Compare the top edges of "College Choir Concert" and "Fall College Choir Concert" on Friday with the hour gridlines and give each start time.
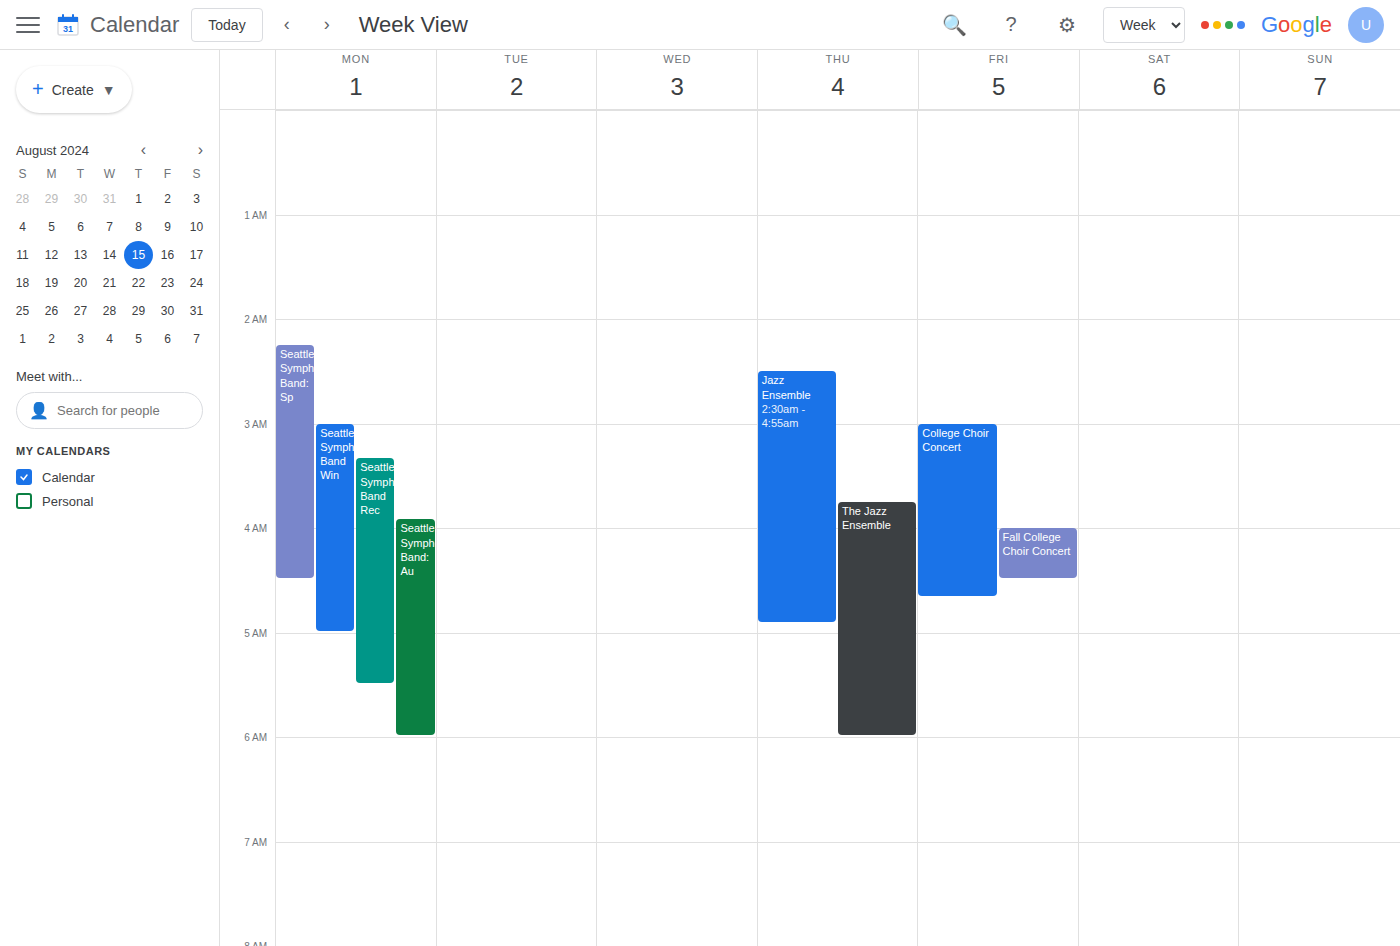
"College Choir Concert": 3:00 AM, exactly on the 3 AM line. "Fall College Choir Concert": 4:00 AM, exactly on the 4 AM line.